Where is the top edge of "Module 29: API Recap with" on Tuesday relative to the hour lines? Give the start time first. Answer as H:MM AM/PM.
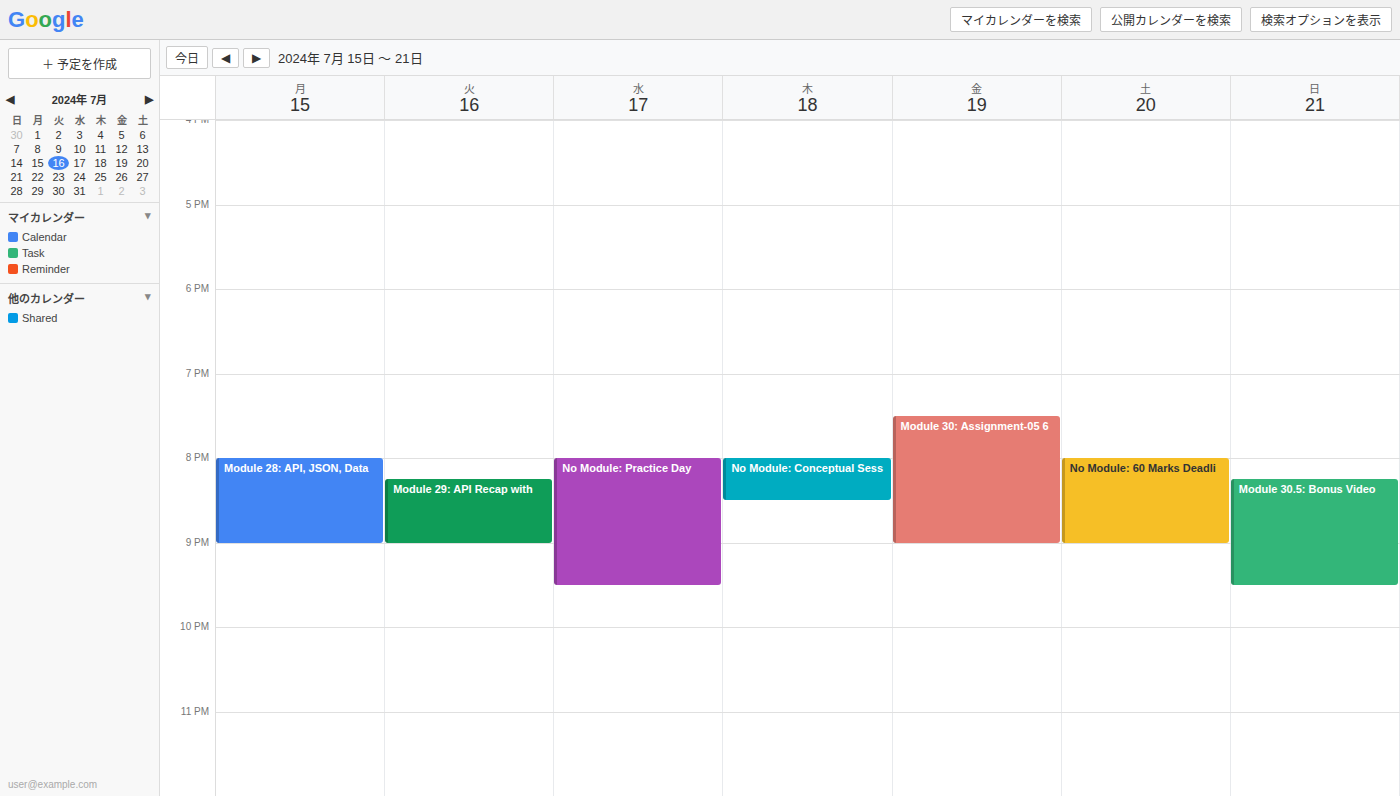
8:15 PM -- neither: a quarter of the way from the 8 PM line to the 9 PM line.